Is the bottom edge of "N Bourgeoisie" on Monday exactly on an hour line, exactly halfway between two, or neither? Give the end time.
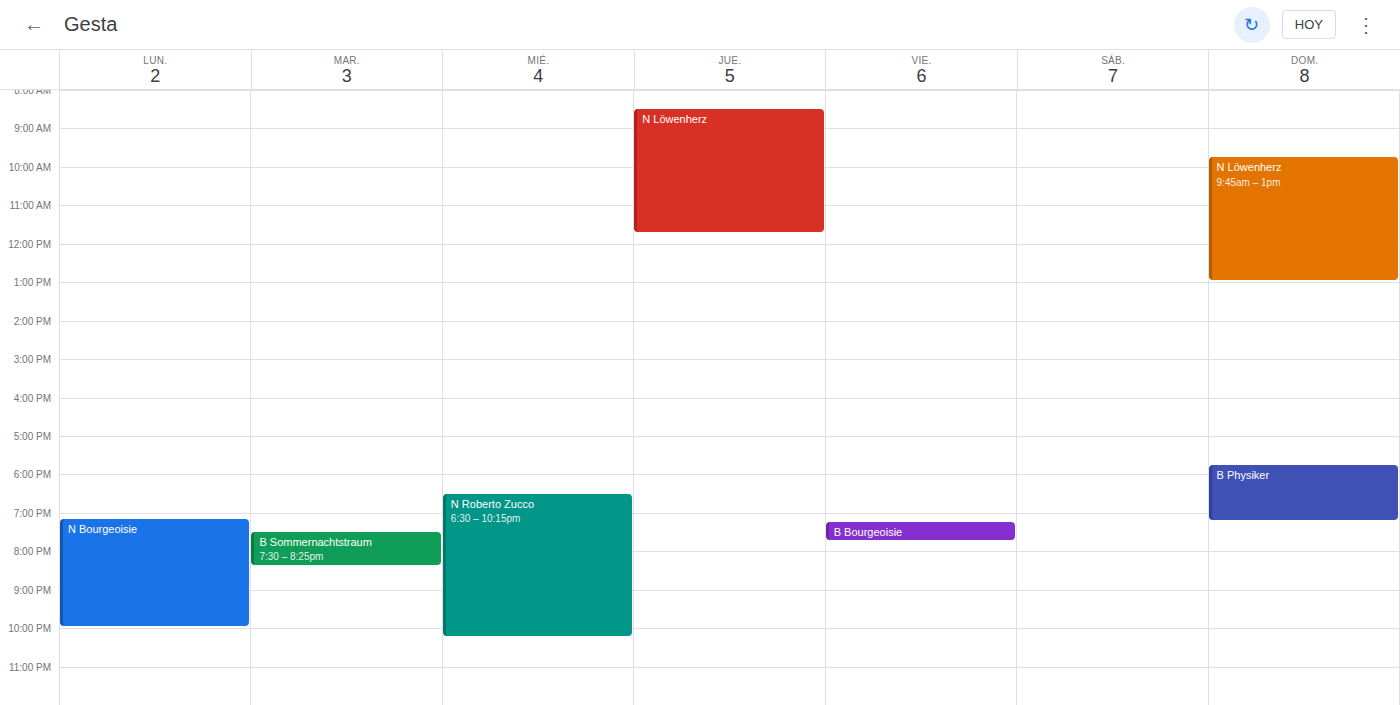
10:00 PM -- exactly on the 10 PM line.